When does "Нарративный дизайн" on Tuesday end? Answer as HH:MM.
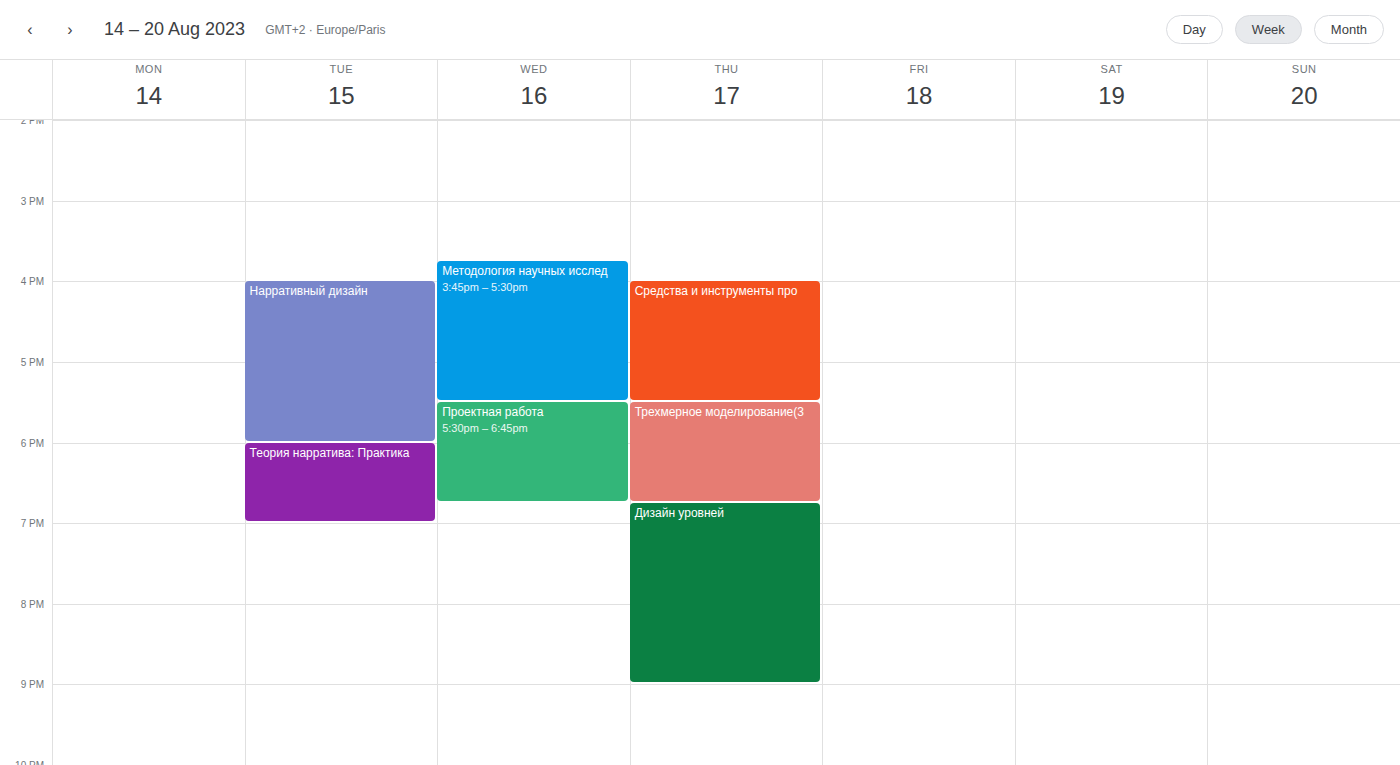
18:00